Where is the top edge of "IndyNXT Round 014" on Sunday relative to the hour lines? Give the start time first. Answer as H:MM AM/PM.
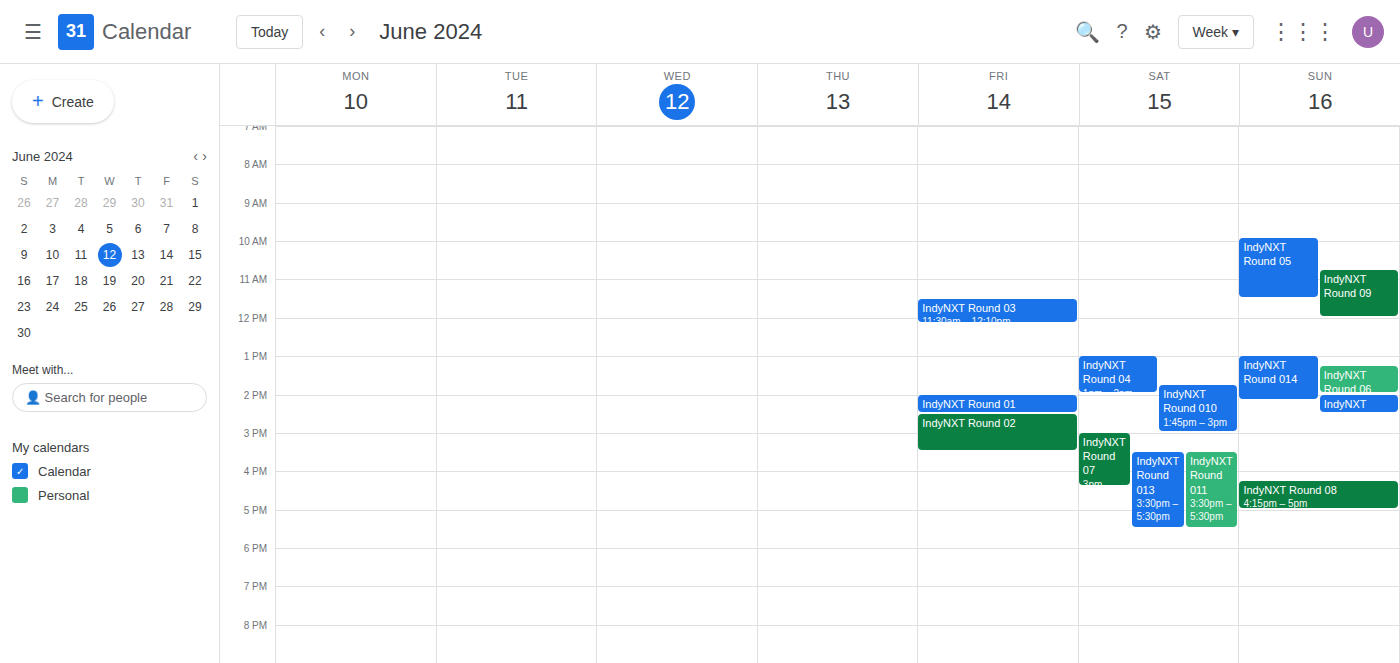
1:00 PM -- exactly on the 1 PM line.